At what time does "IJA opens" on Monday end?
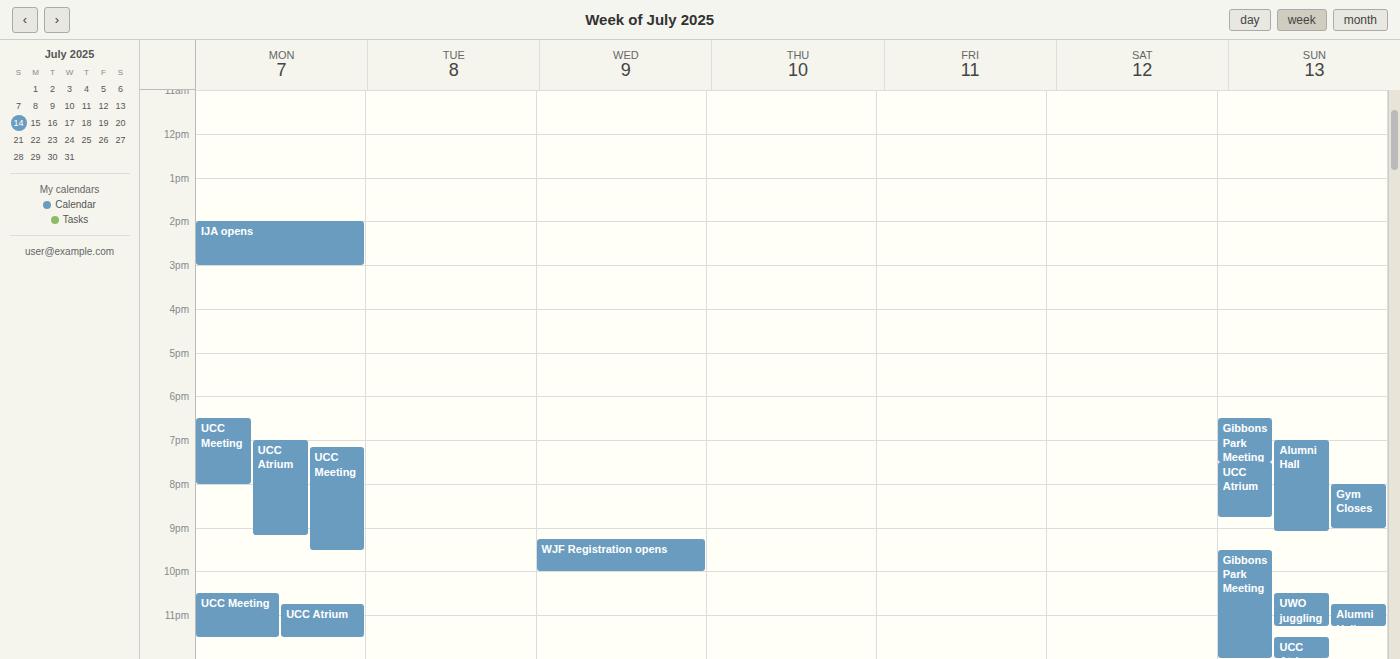
3:00 PM